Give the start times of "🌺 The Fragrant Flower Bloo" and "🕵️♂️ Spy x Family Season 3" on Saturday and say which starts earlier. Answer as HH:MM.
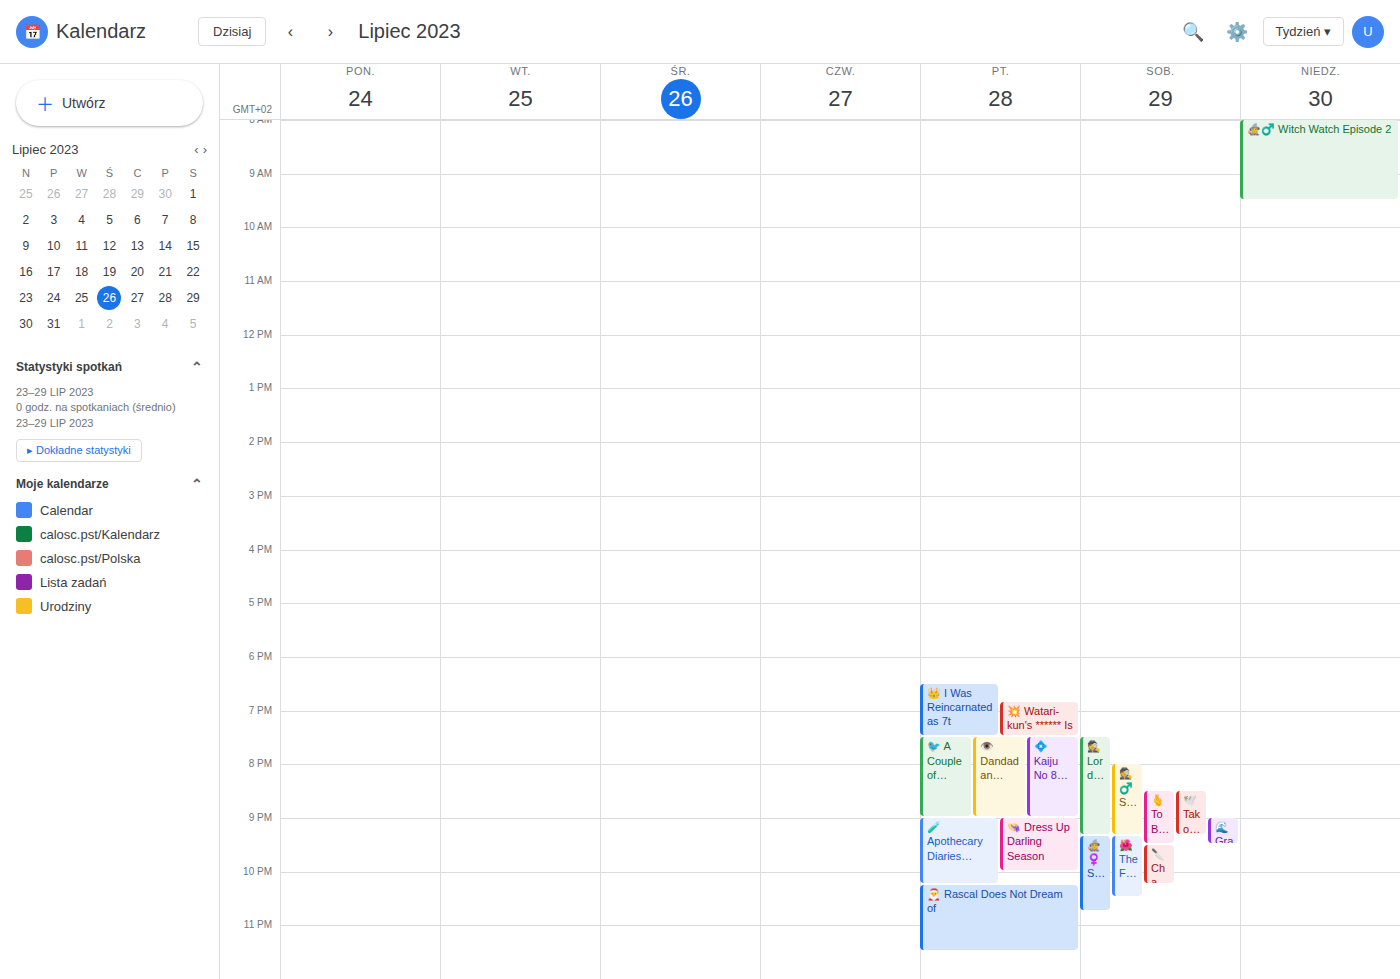
"🕵️♂️ Spy x Family Season 3" 20:00; "🌺 The Fragrant Flower Bloo" 21:20.